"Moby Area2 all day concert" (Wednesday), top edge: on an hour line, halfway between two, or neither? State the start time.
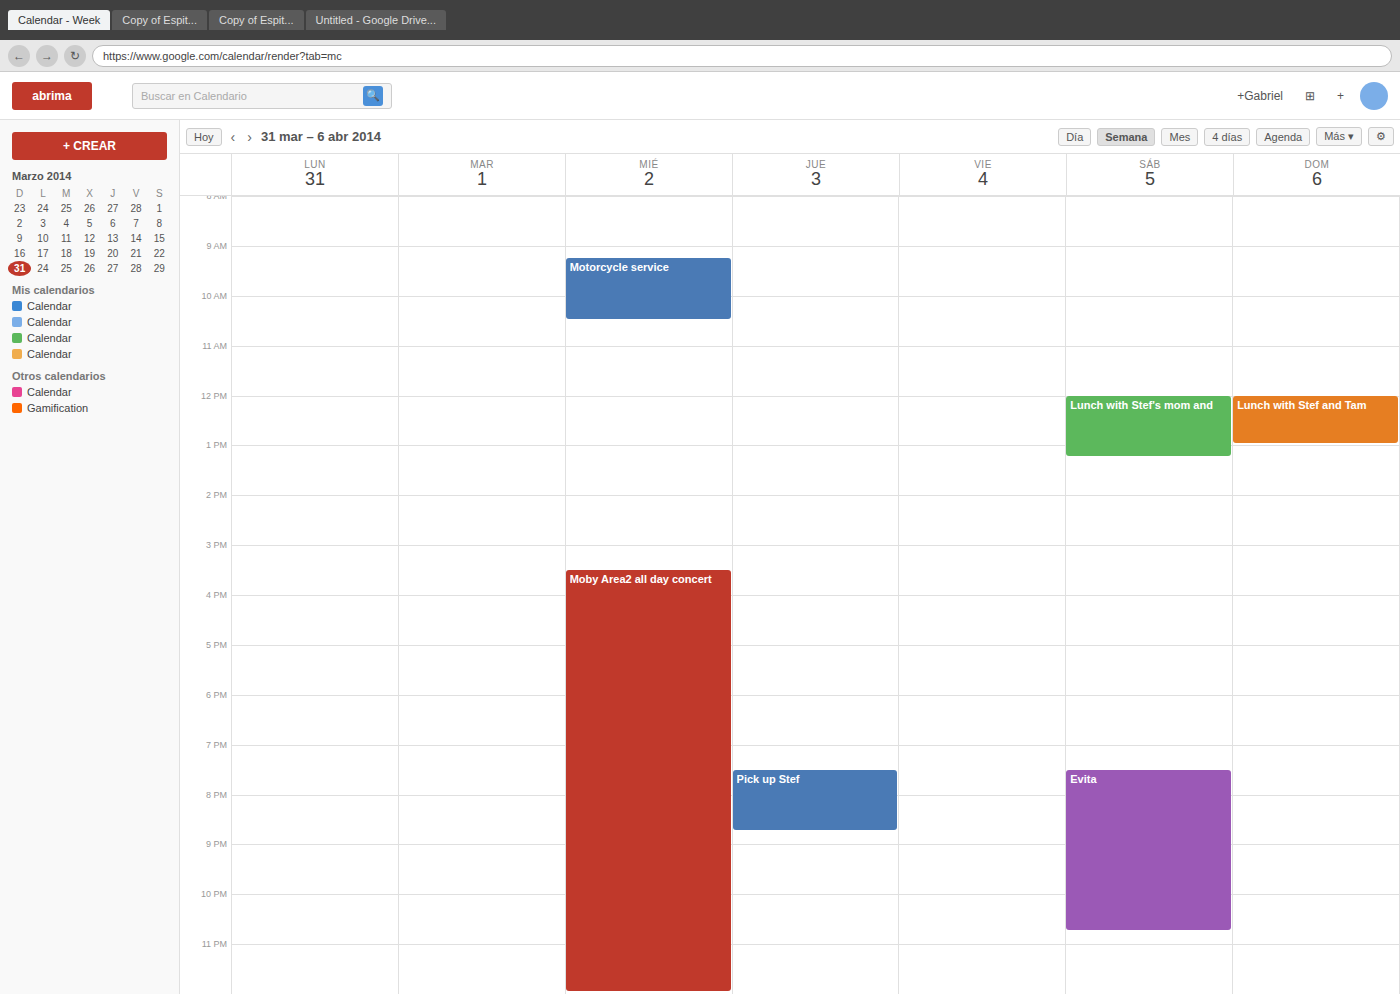
3:30 PM -- halfway between the 3 PM and 4 PM lines.